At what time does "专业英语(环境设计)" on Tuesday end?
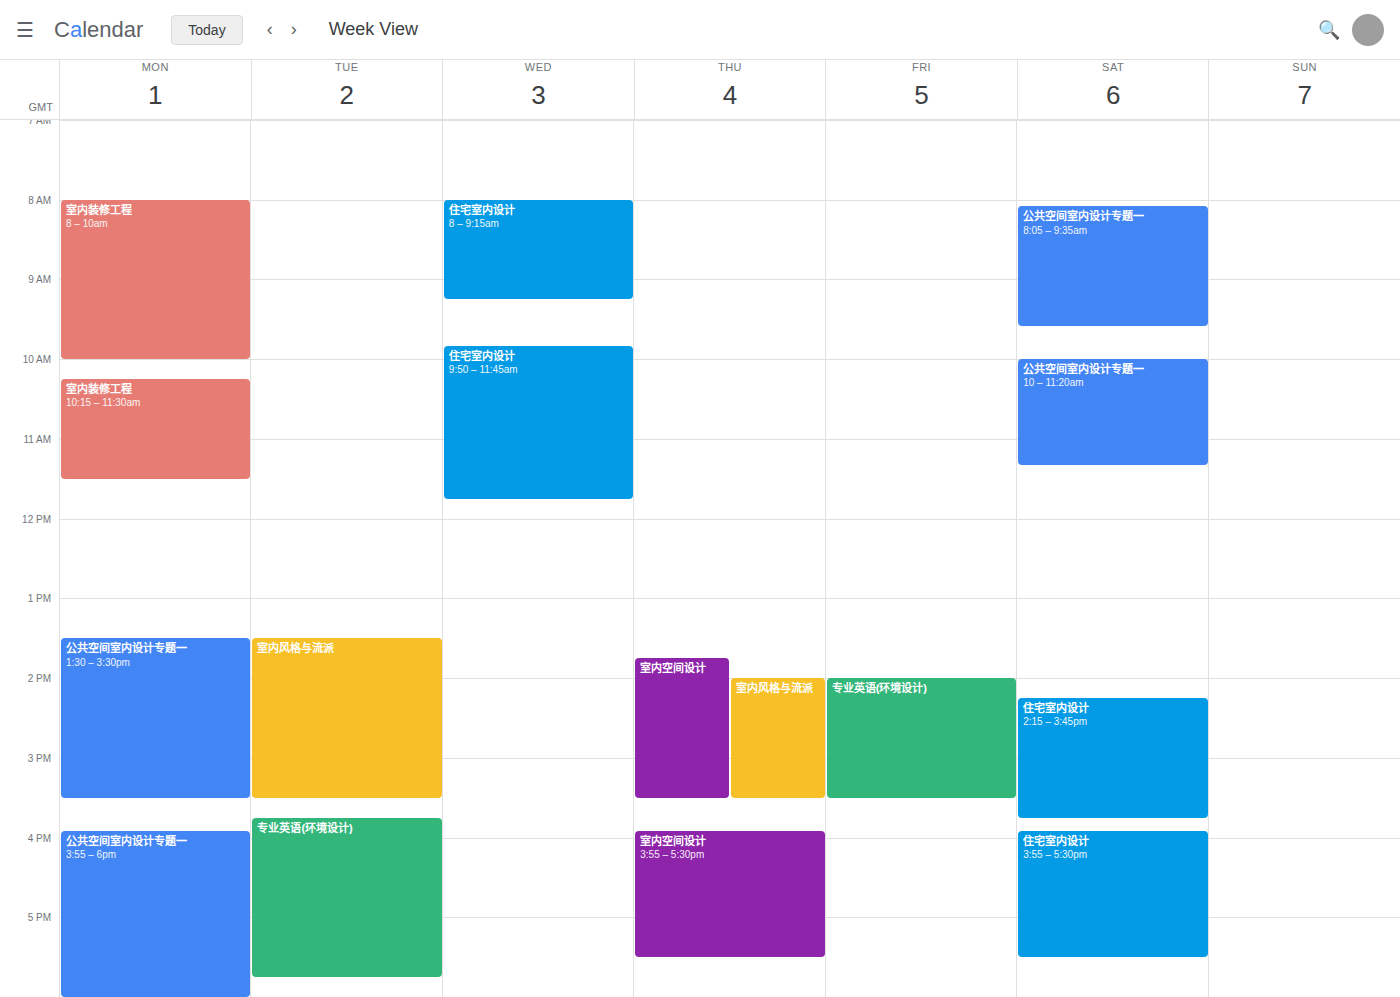
5:45 PM